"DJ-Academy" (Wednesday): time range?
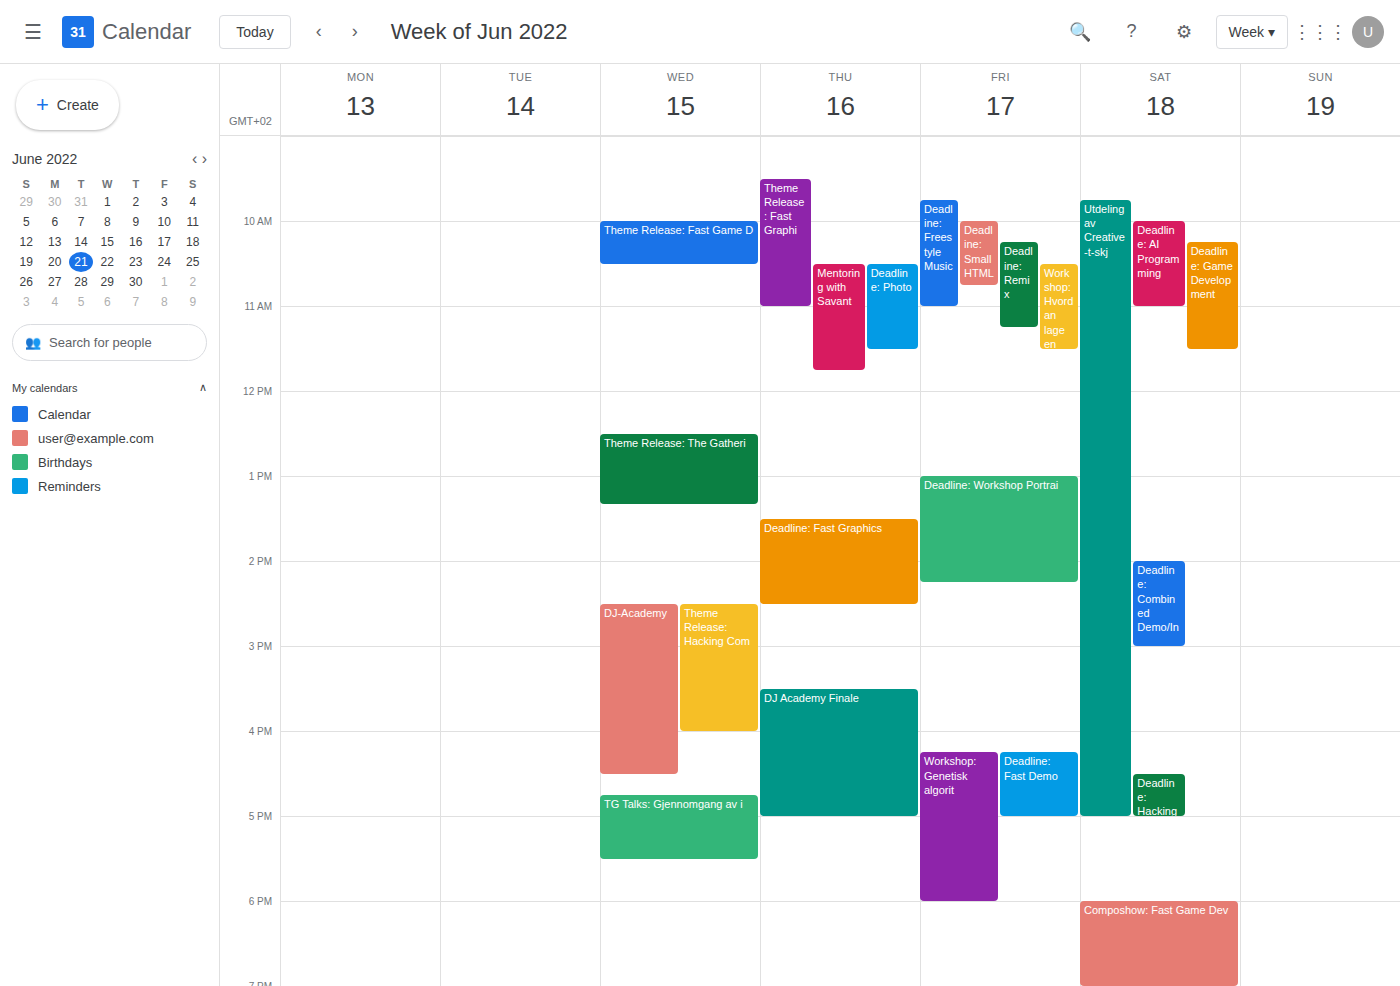
2:30 PM to 4:30 PM